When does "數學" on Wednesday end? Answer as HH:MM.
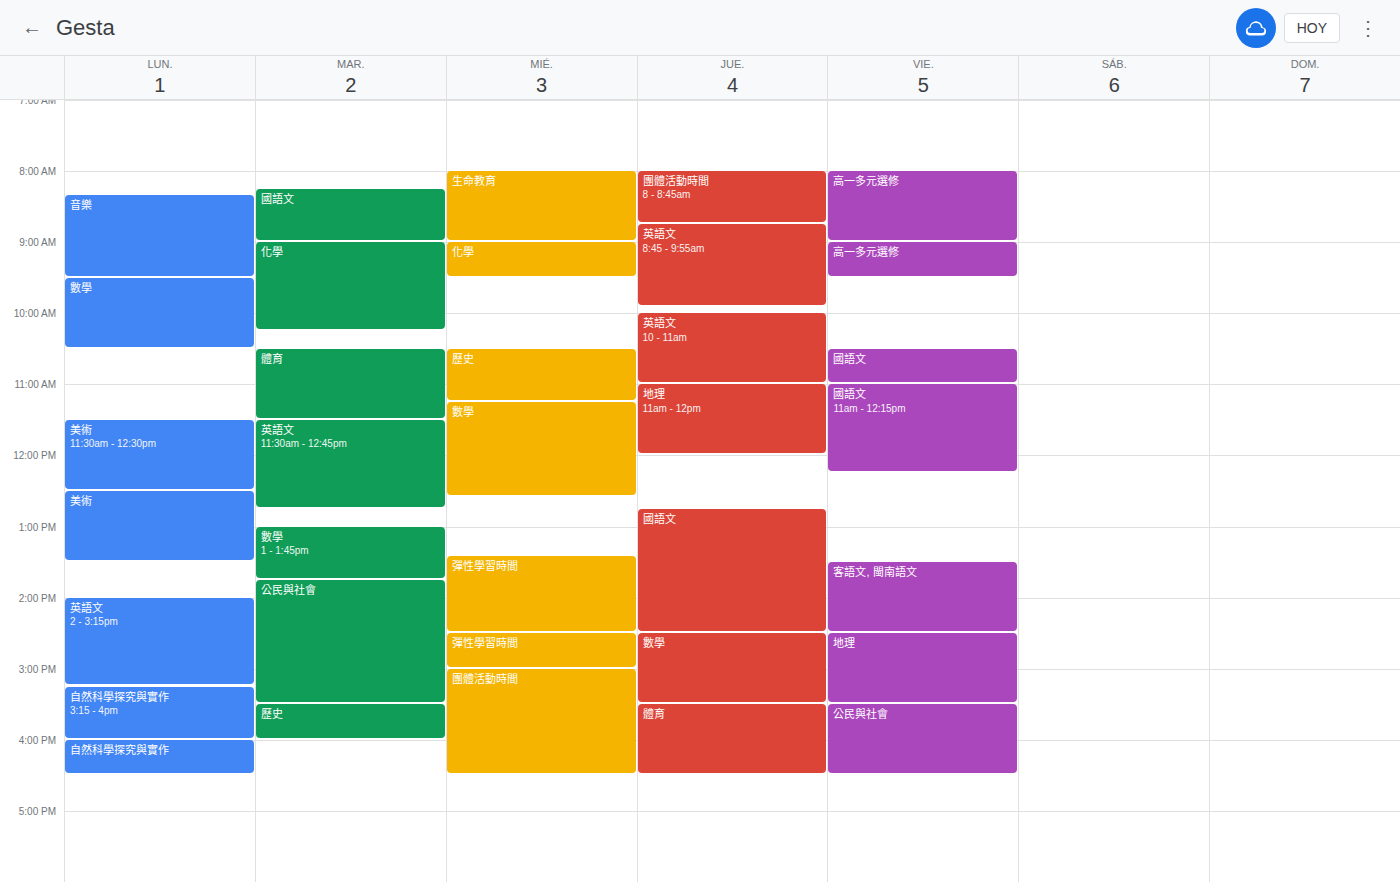
12:35